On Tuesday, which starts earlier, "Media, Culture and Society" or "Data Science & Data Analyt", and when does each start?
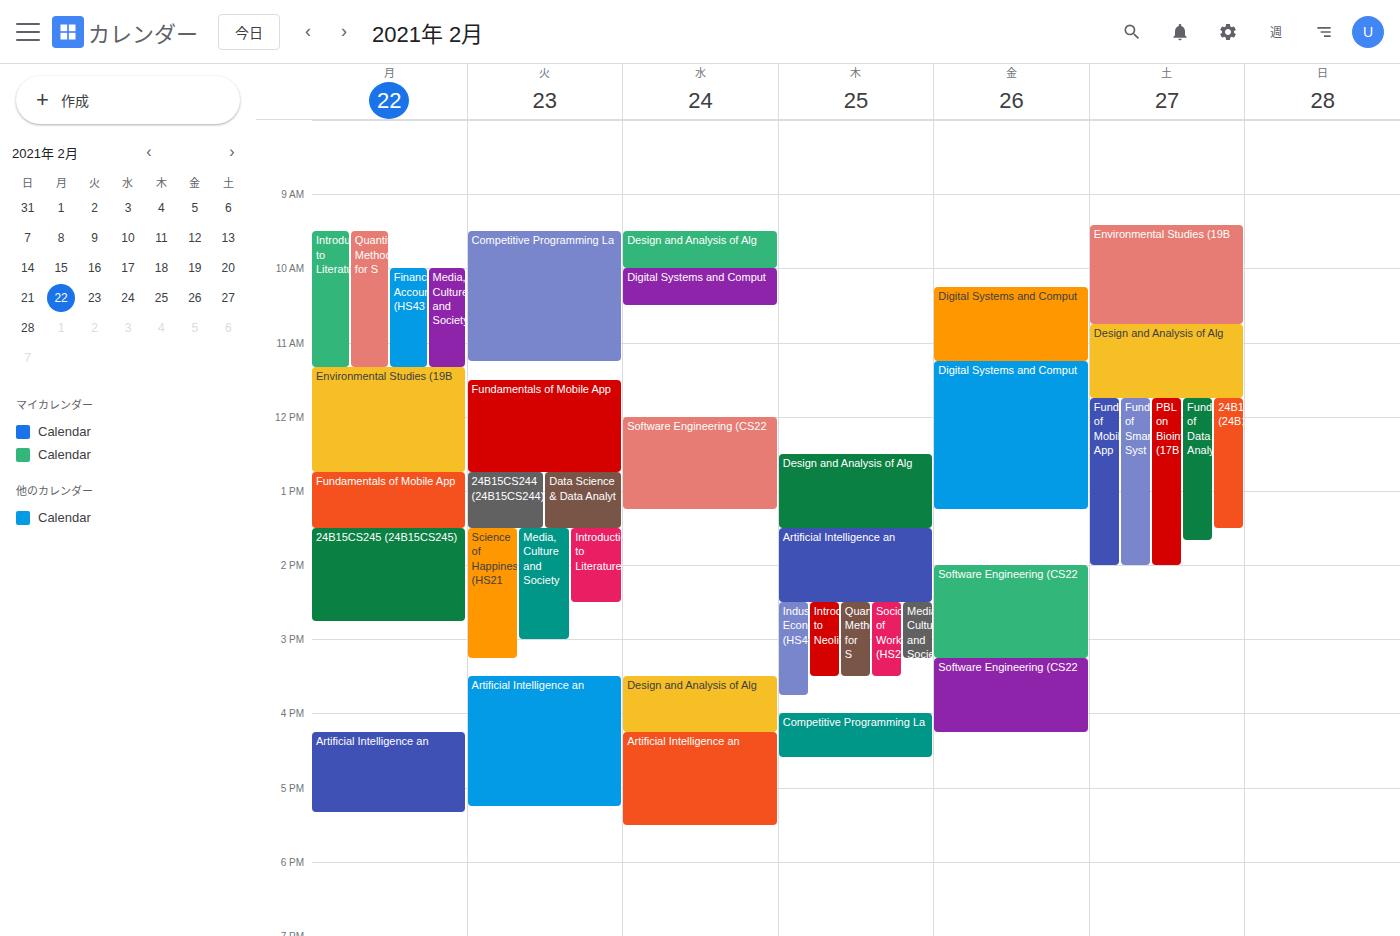
"Data Science & Data Analyt" 12:45 PM; "Media, Culture and Society" 1:30 PM.